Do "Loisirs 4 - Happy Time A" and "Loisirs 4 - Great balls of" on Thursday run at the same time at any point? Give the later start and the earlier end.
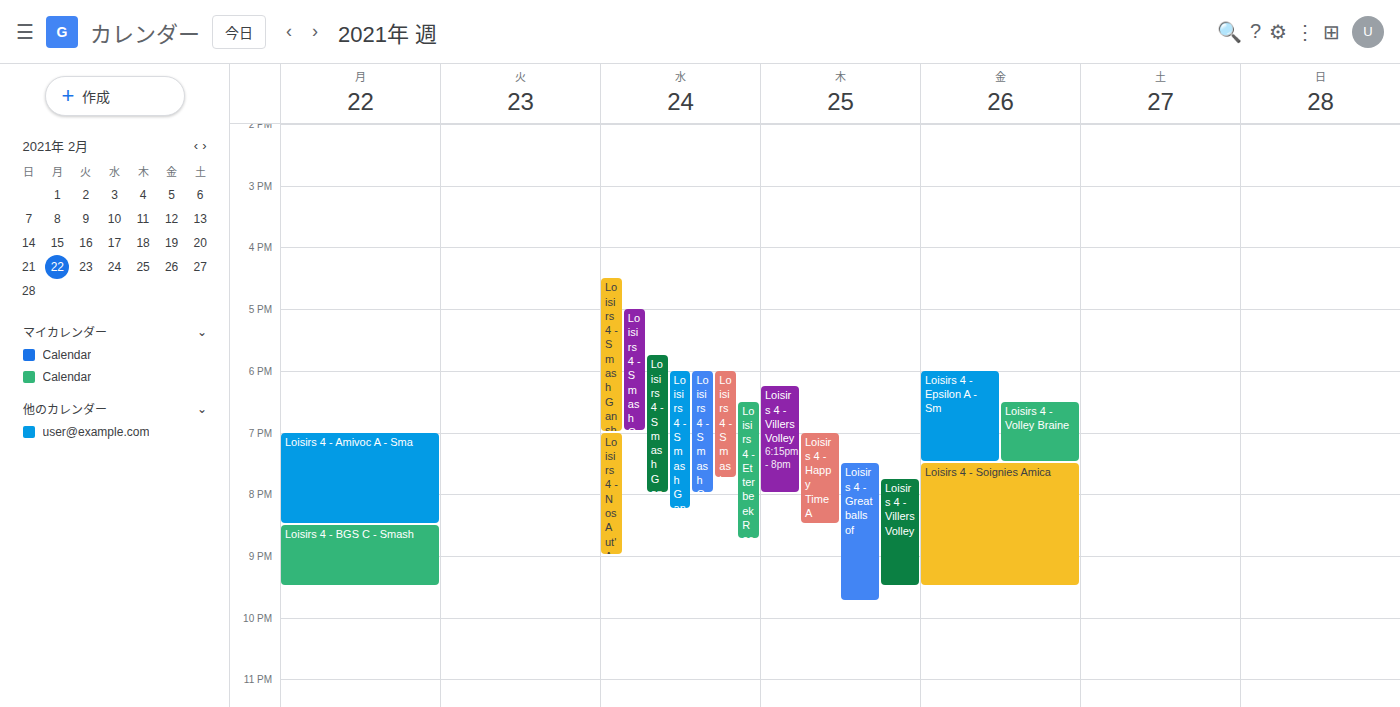
"Loisirs 4 - Great balls of" starts at 7:30 PM, before "Loisirs 4 - Happy Time A" ends at 8:30 PM -- they overlap.